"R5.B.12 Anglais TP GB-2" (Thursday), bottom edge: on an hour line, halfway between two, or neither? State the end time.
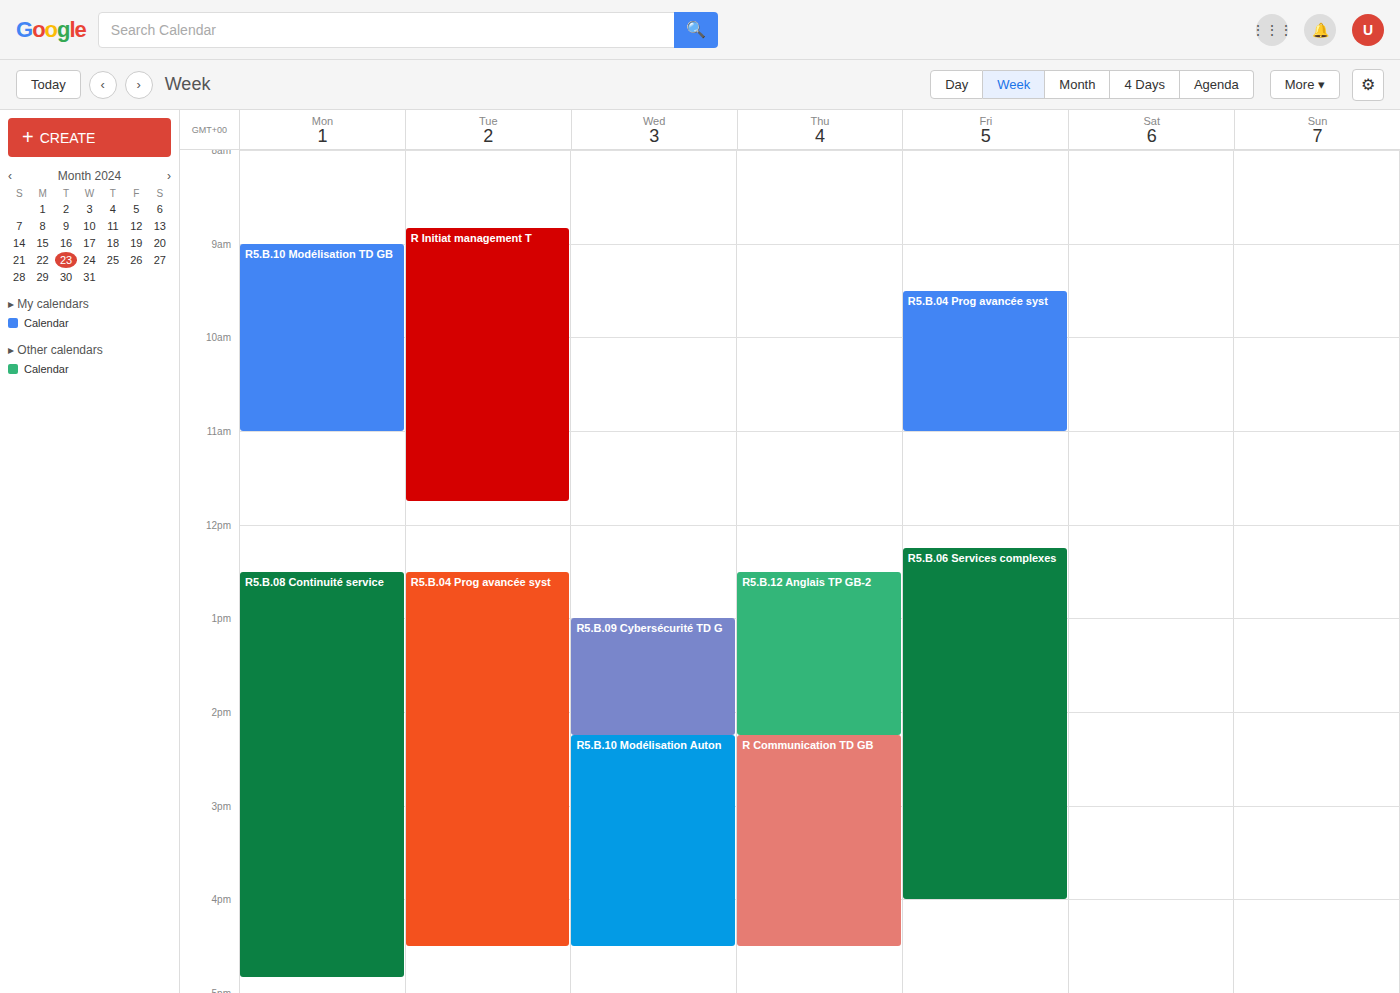
2:15 PM -- neither: a quarter of the way from the 2 PM line to the 3 PM line.